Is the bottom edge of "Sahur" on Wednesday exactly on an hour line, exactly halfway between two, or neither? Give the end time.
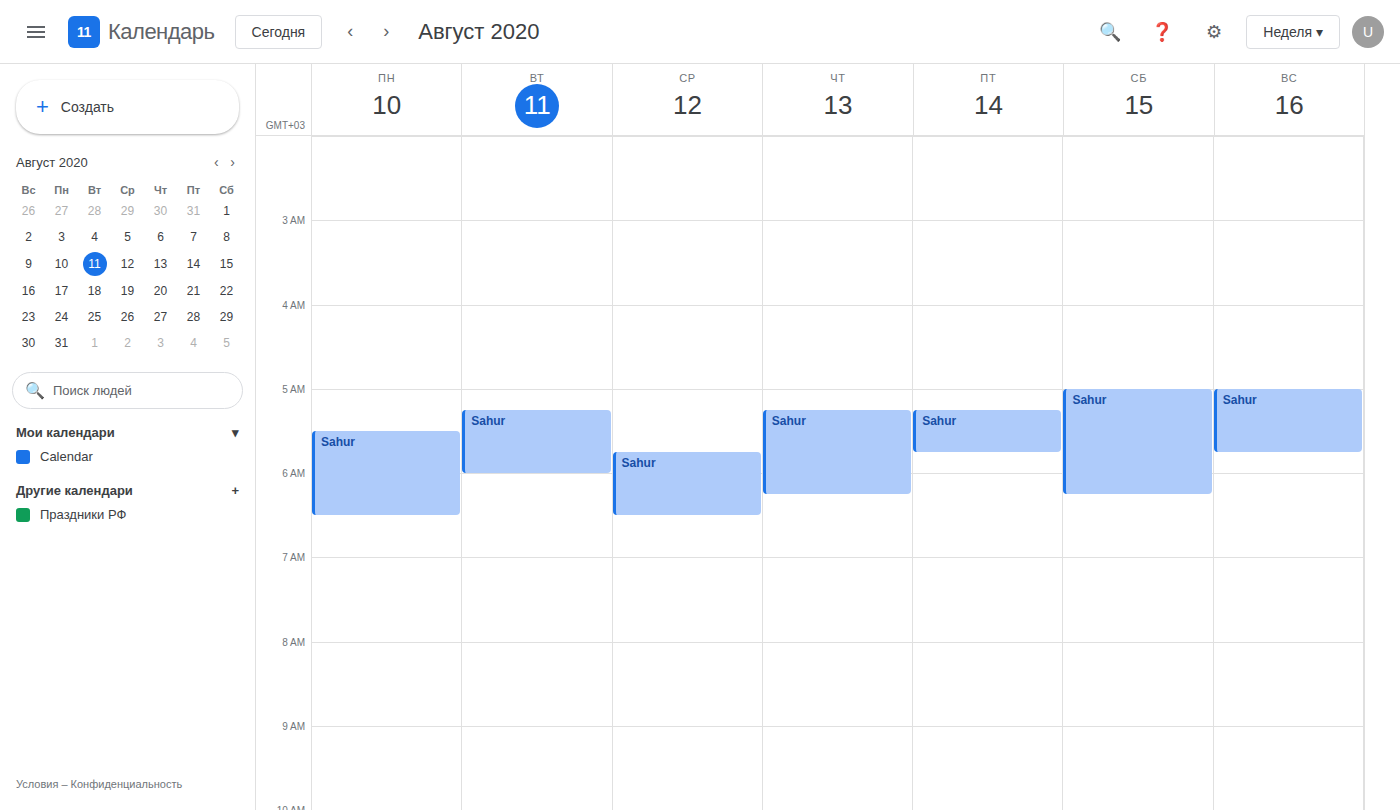
6:30 AM -- halfway between the 6 AM and 7 AM lines.